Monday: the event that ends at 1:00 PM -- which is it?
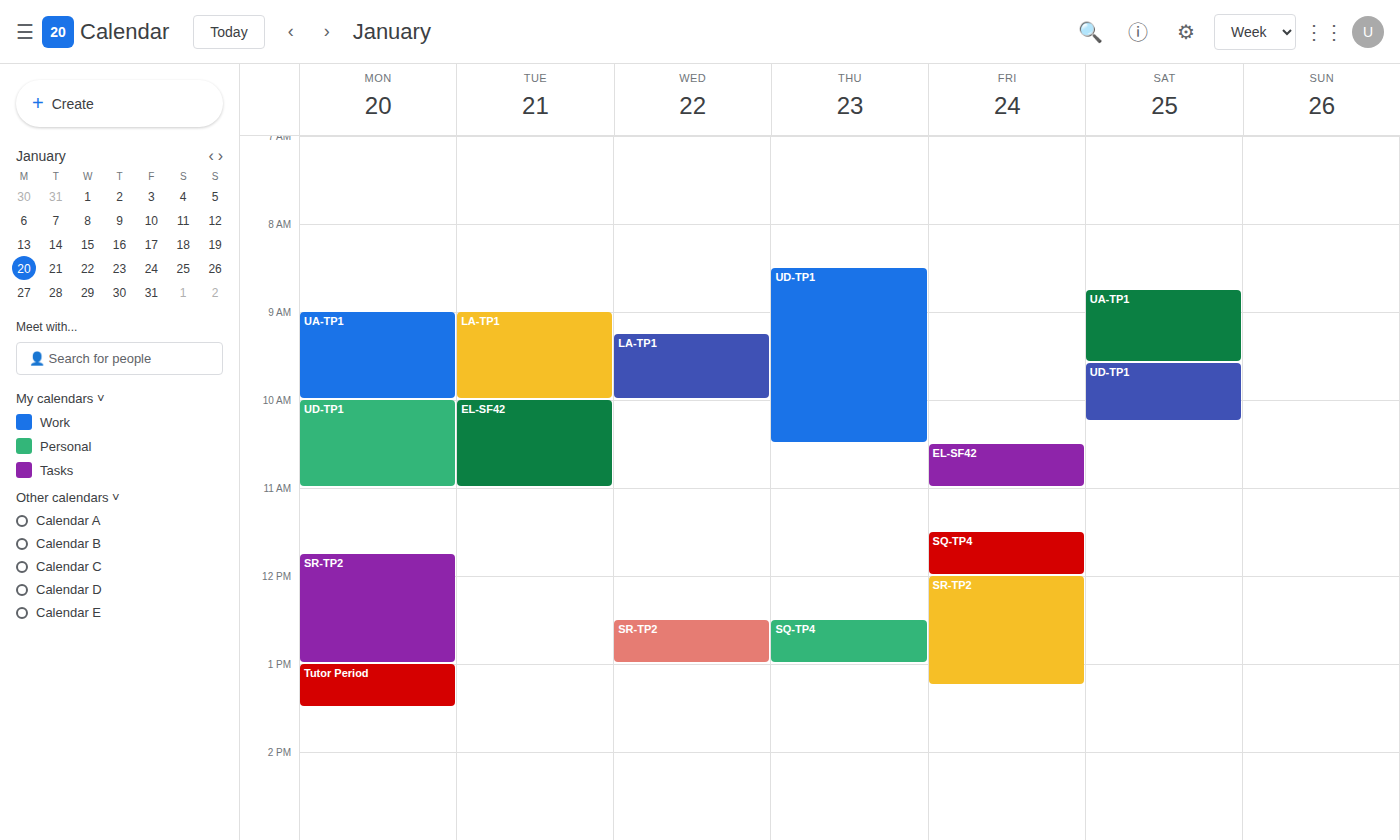
"SR-TP2"